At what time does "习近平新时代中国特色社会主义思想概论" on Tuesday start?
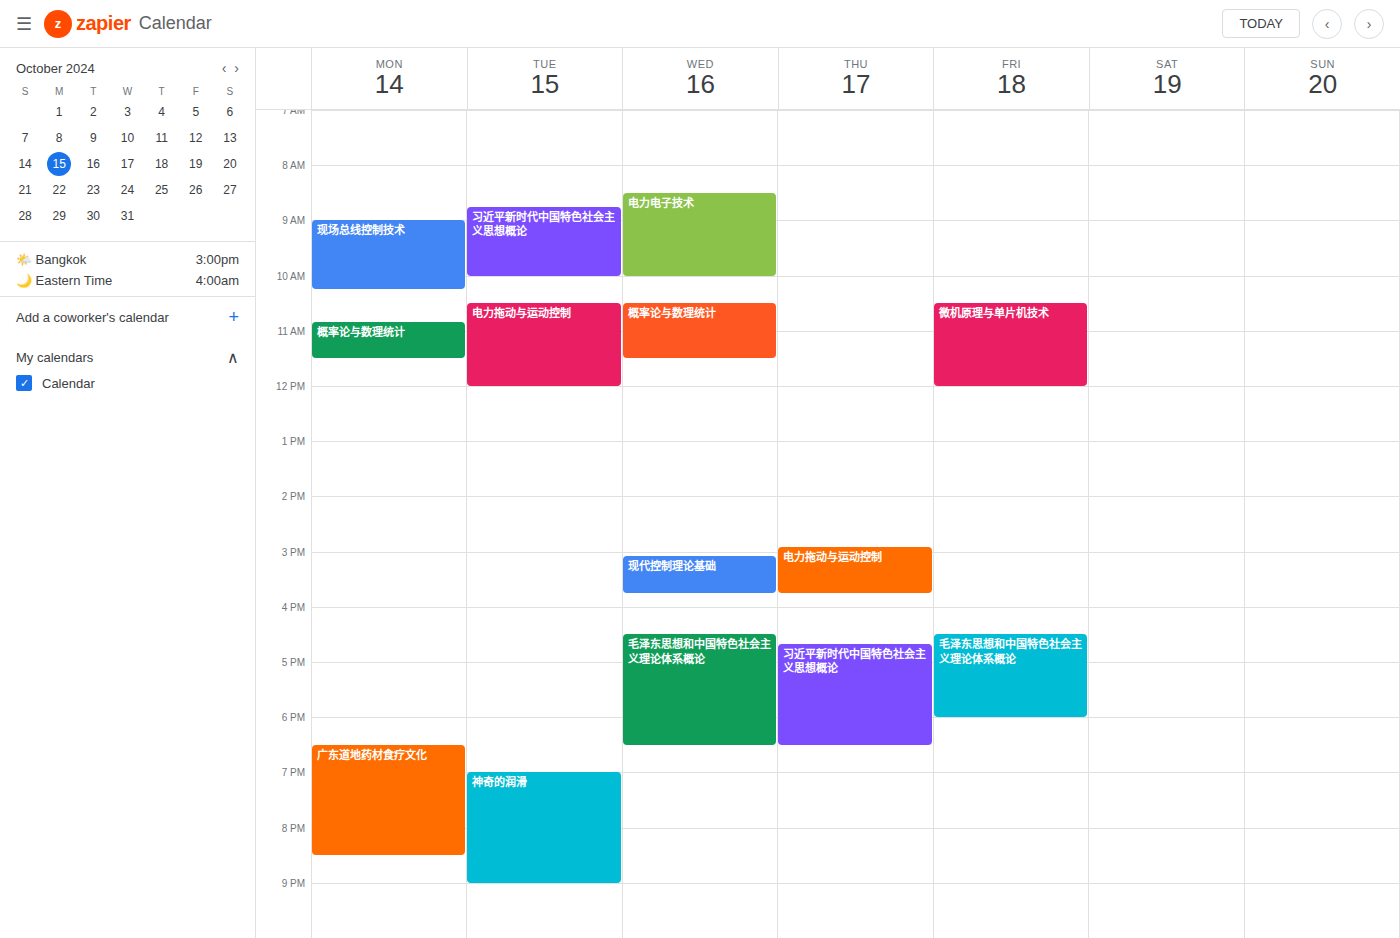
8:45 AM